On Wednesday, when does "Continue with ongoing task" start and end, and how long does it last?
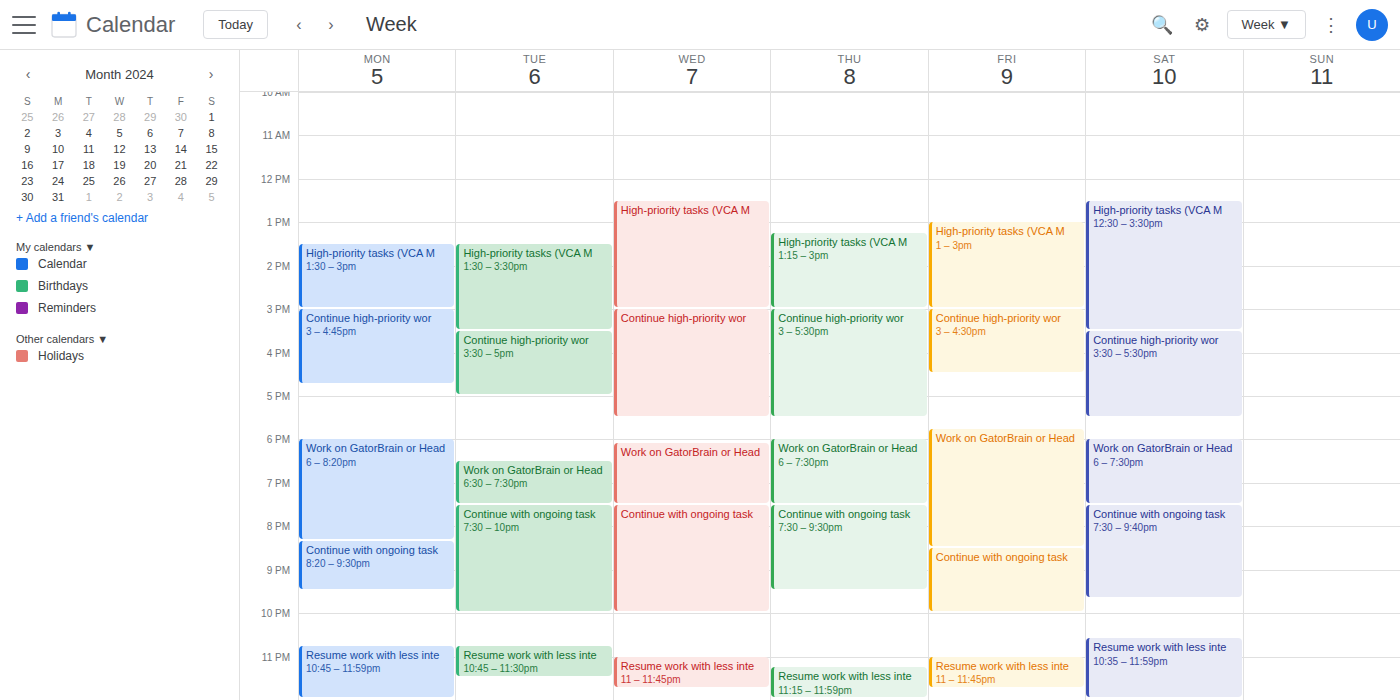
7:30 PM to 10:00 PM, 2 hours 30 minutes